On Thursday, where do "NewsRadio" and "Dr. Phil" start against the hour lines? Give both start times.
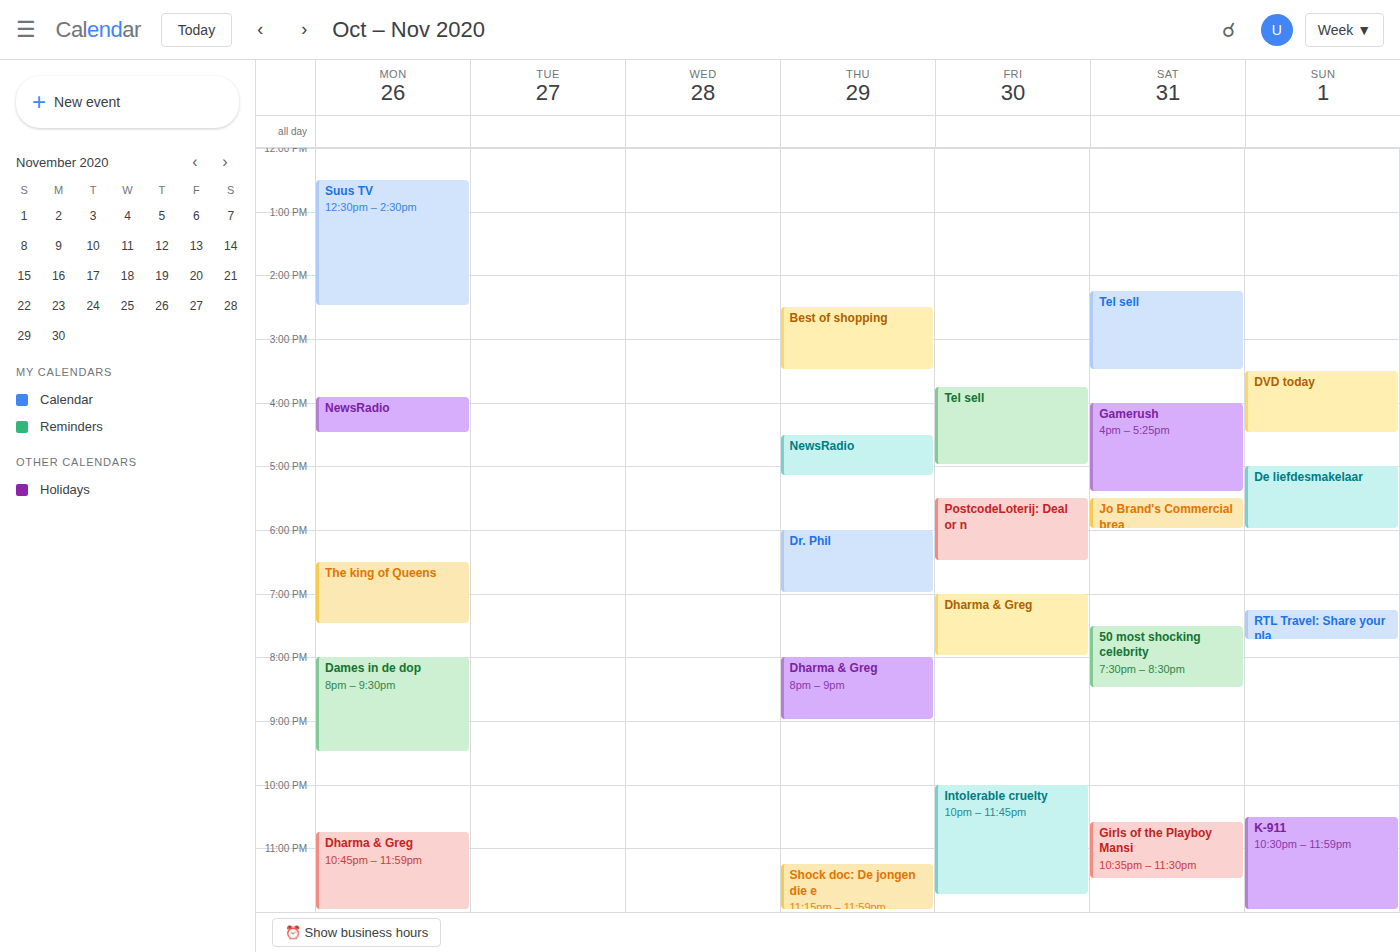
"NewsRadio": 4:30 PM, halfway between the 4 PM and 5 PM lines. "Dr. Phil": 6:00 PM, exactly on the 6 PM line.